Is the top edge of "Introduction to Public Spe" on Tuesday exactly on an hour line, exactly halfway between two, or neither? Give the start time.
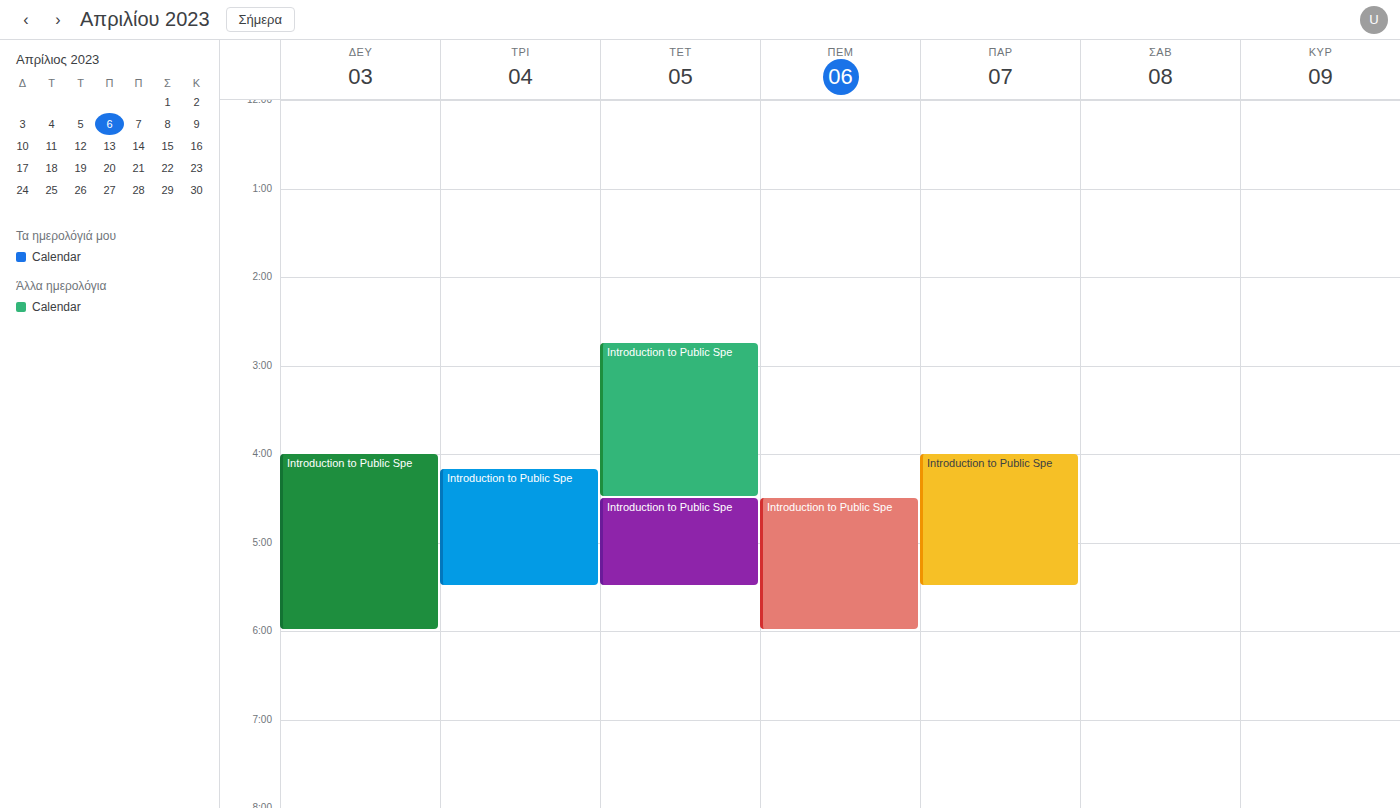
4:10 PM -- neither: 10 minutes below the 4 PM line and 50 minutes above the 5 PM line.